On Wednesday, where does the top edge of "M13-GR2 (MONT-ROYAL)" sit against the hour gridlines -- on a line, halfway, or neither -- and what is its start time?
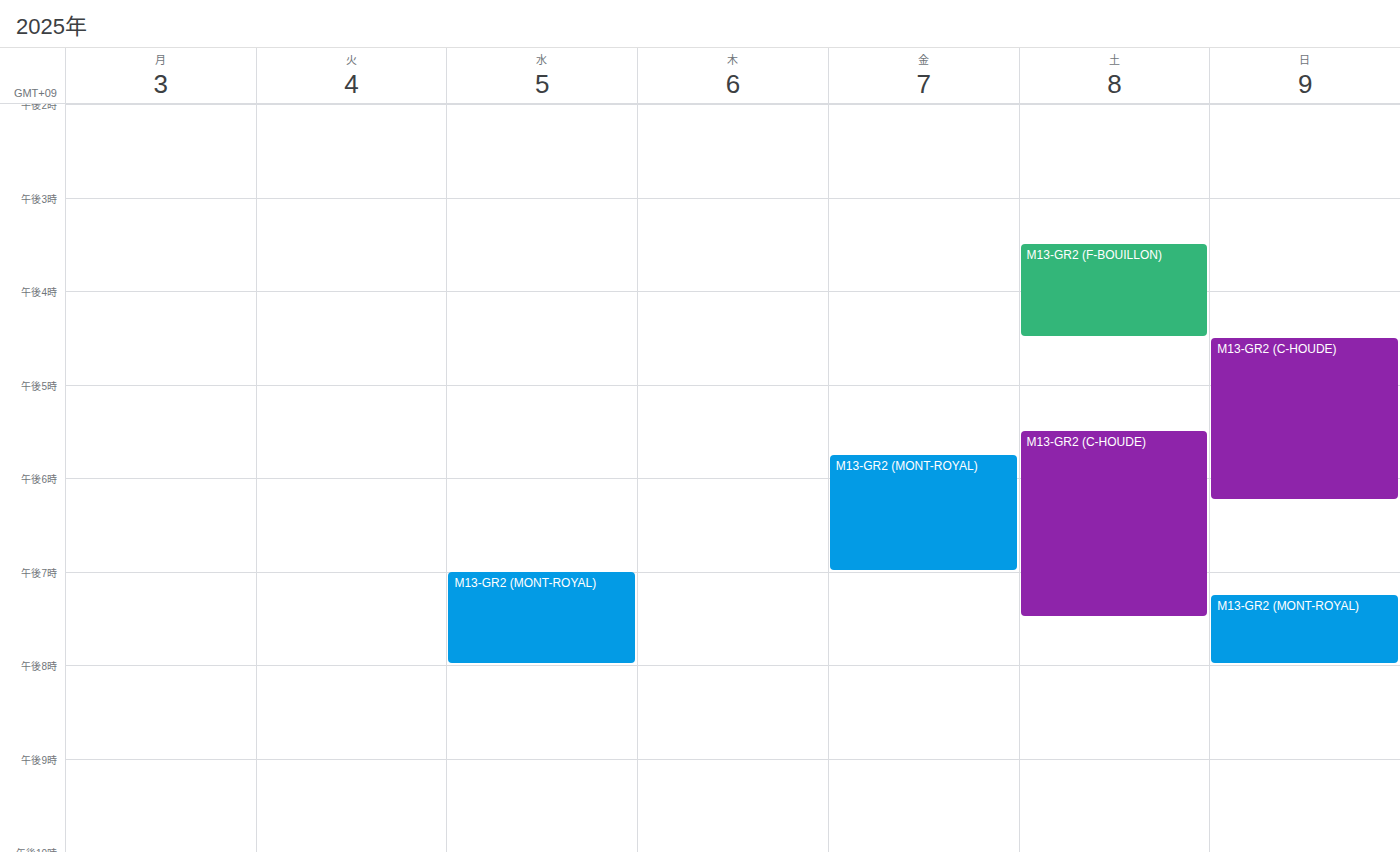
7:00 PM -- exactly on the 7 PM line.